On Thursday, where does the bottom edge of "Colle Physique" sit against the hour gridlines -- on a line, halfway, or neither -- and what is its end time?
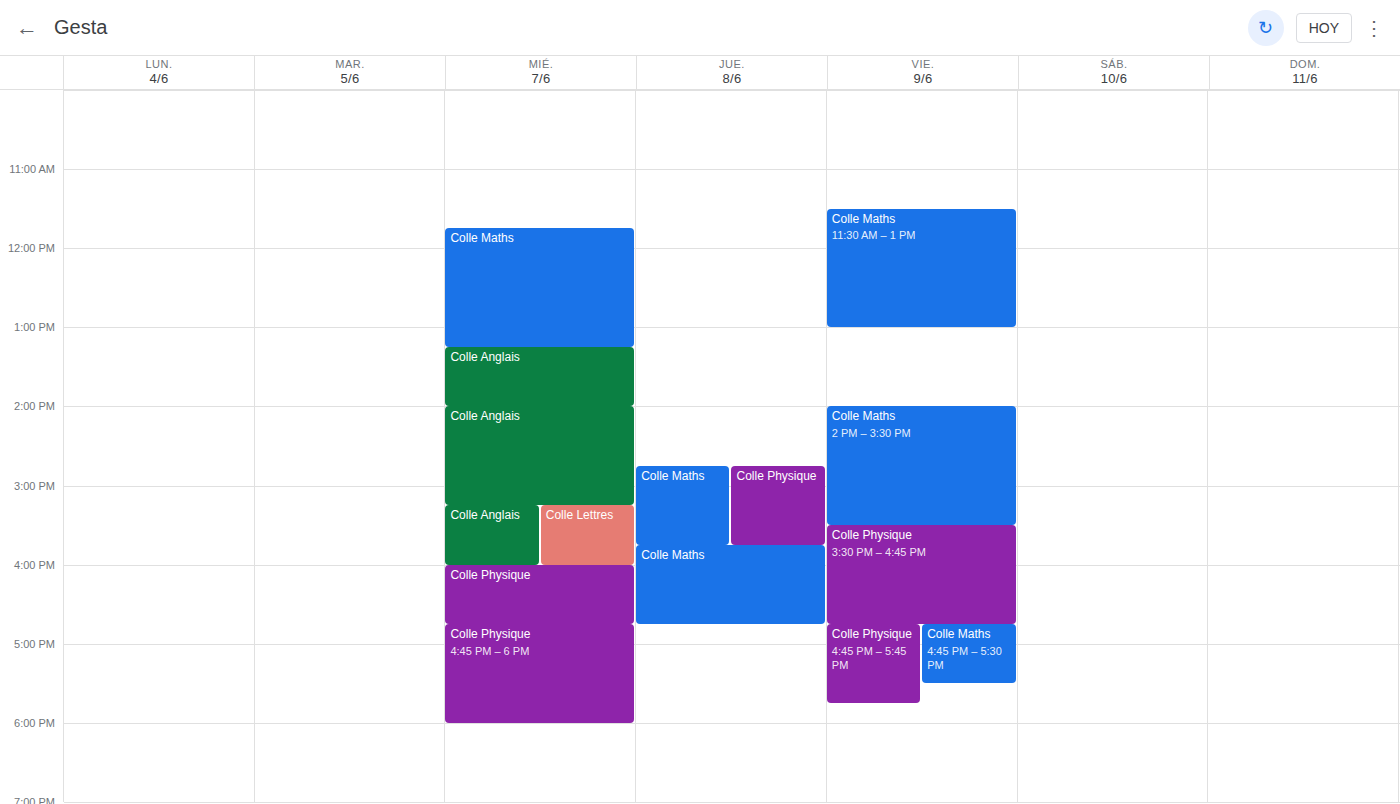
3:45 PM -- neither: three quarters of the way from the 3 PM line to the 4 PM line.